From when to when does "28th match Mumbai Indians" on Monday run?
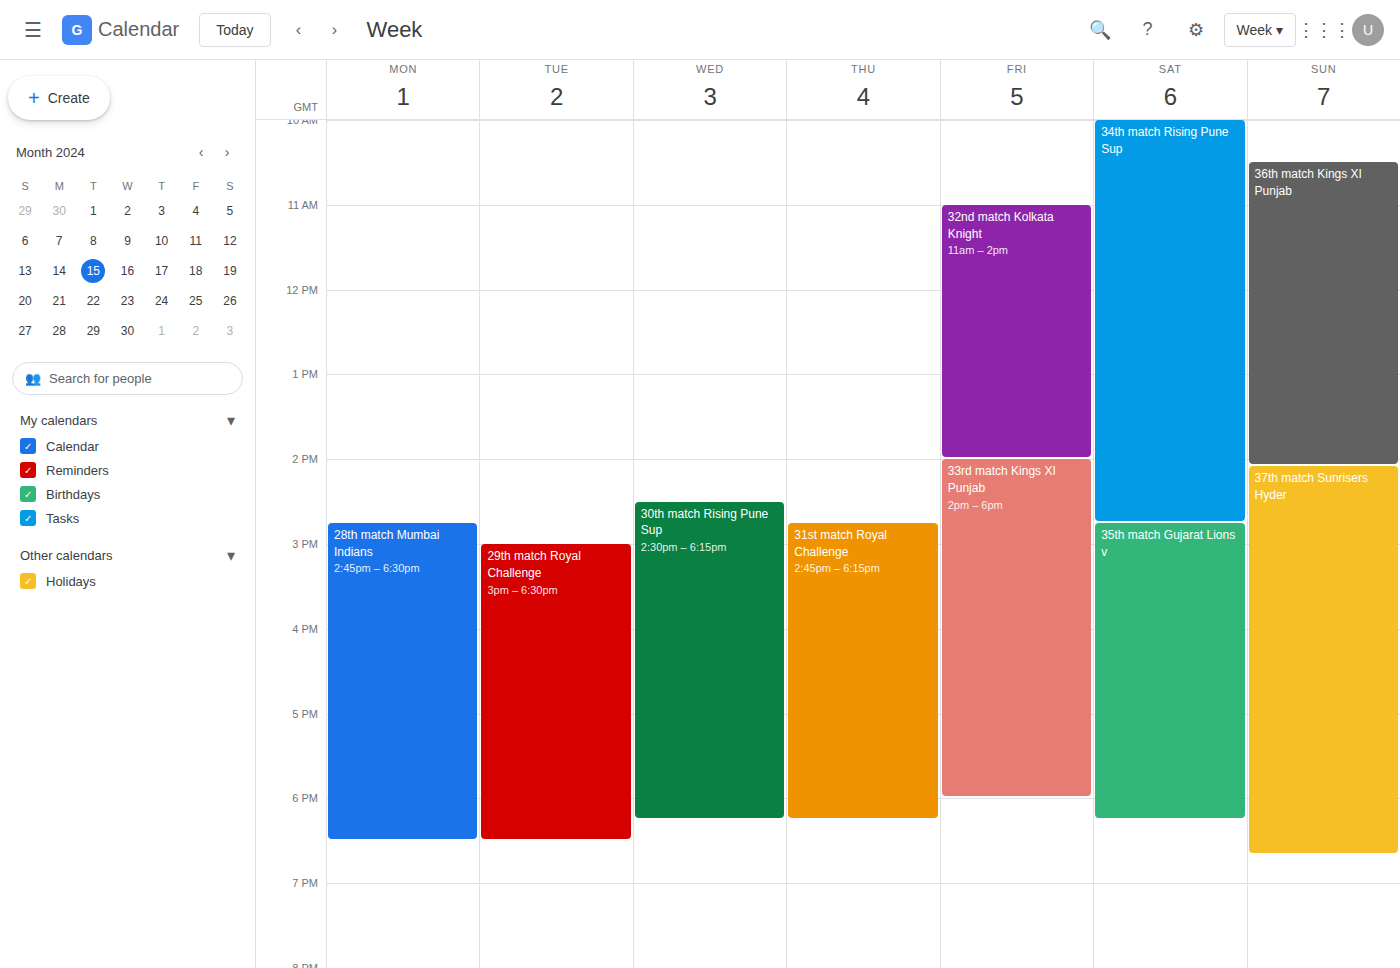
2:45 PM to 6:30 PM